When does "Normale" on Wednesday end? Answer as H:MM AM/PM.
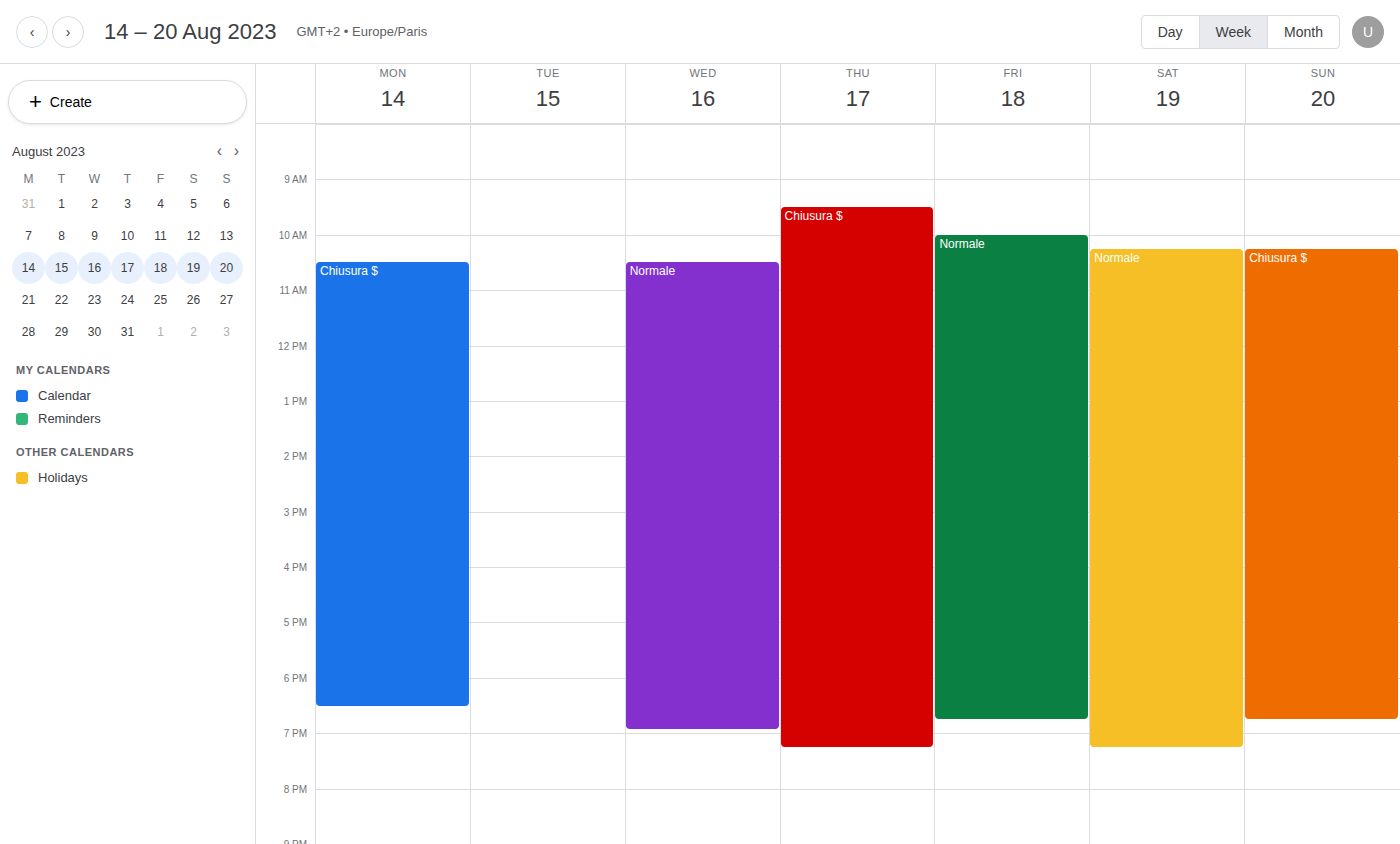
6:55 PM